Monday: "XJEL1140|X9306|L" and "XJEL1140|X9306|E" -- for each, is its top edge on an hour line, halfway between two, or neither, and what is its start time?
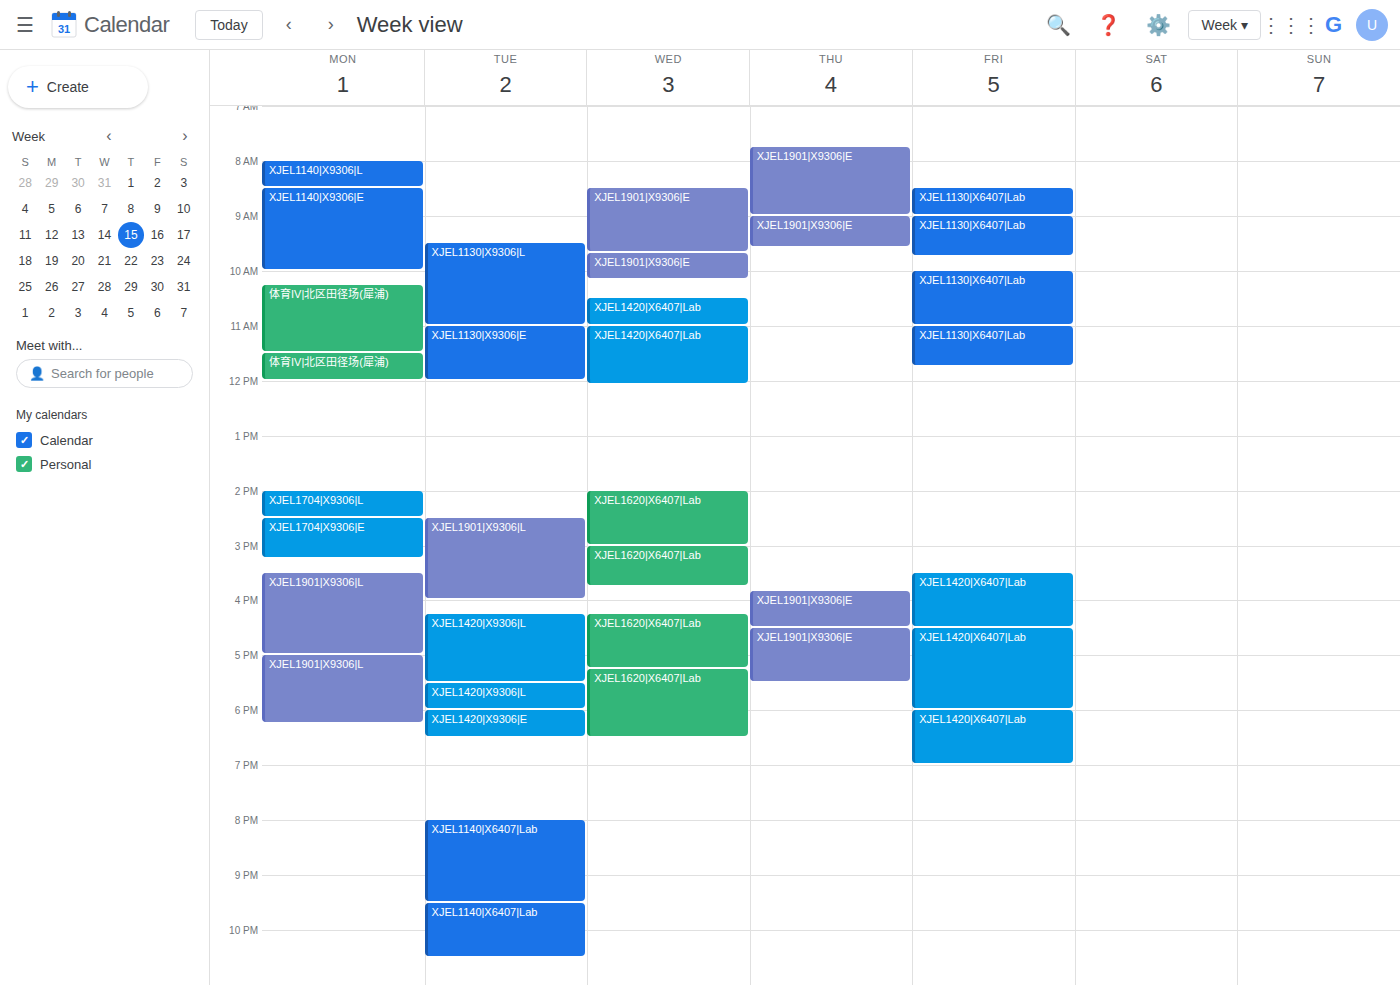
"XJEL1140|X9306|L": 8:00 AM, exactly on the 8 AM line. "XJEL1140|X9306|E": 8:30 AM, halfway between the 8 AM and 9 AM lines.